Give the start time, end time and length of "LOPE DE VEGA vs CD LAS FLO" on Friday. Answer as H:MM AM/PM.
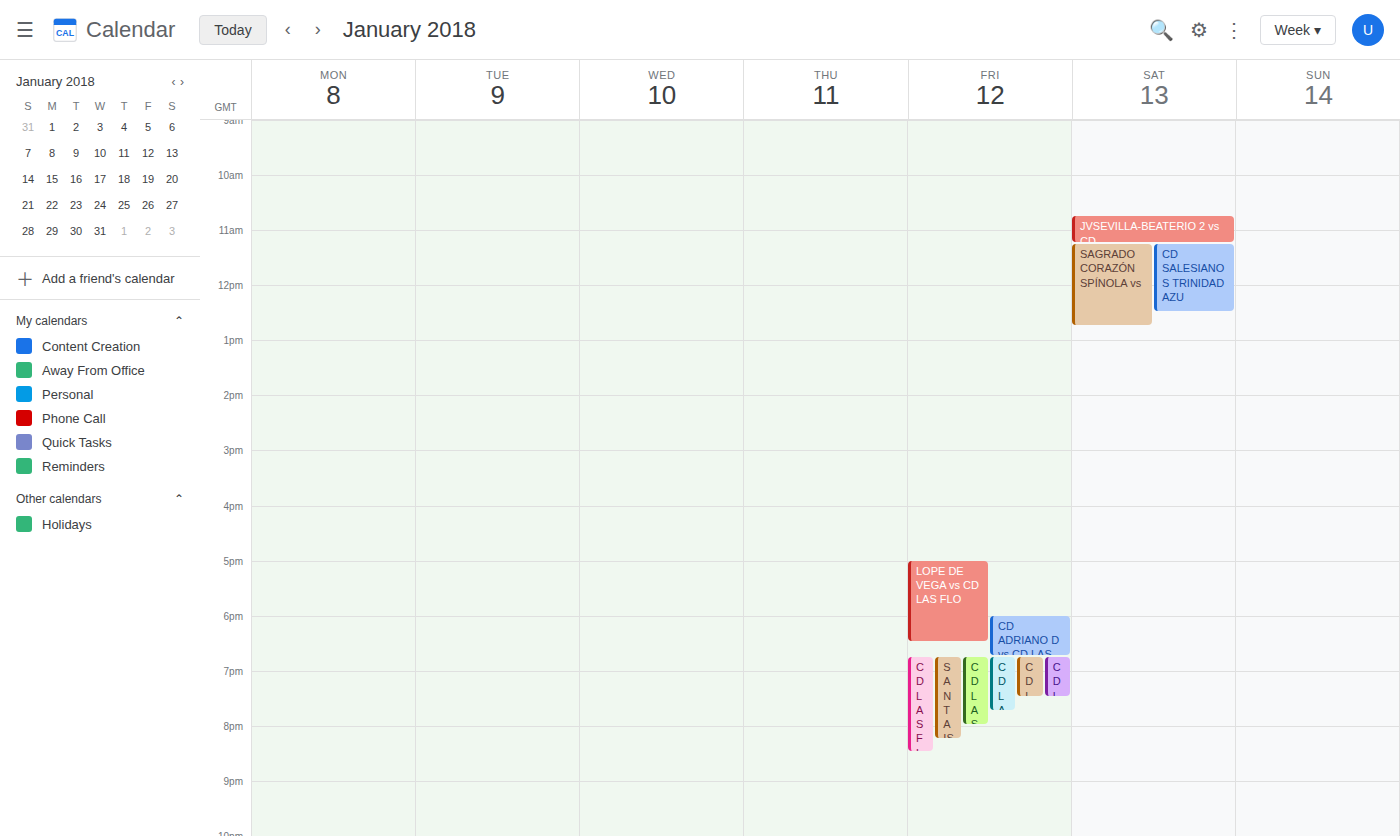
5:00 PM to 6:30 PM, 1 hour 30 minutes